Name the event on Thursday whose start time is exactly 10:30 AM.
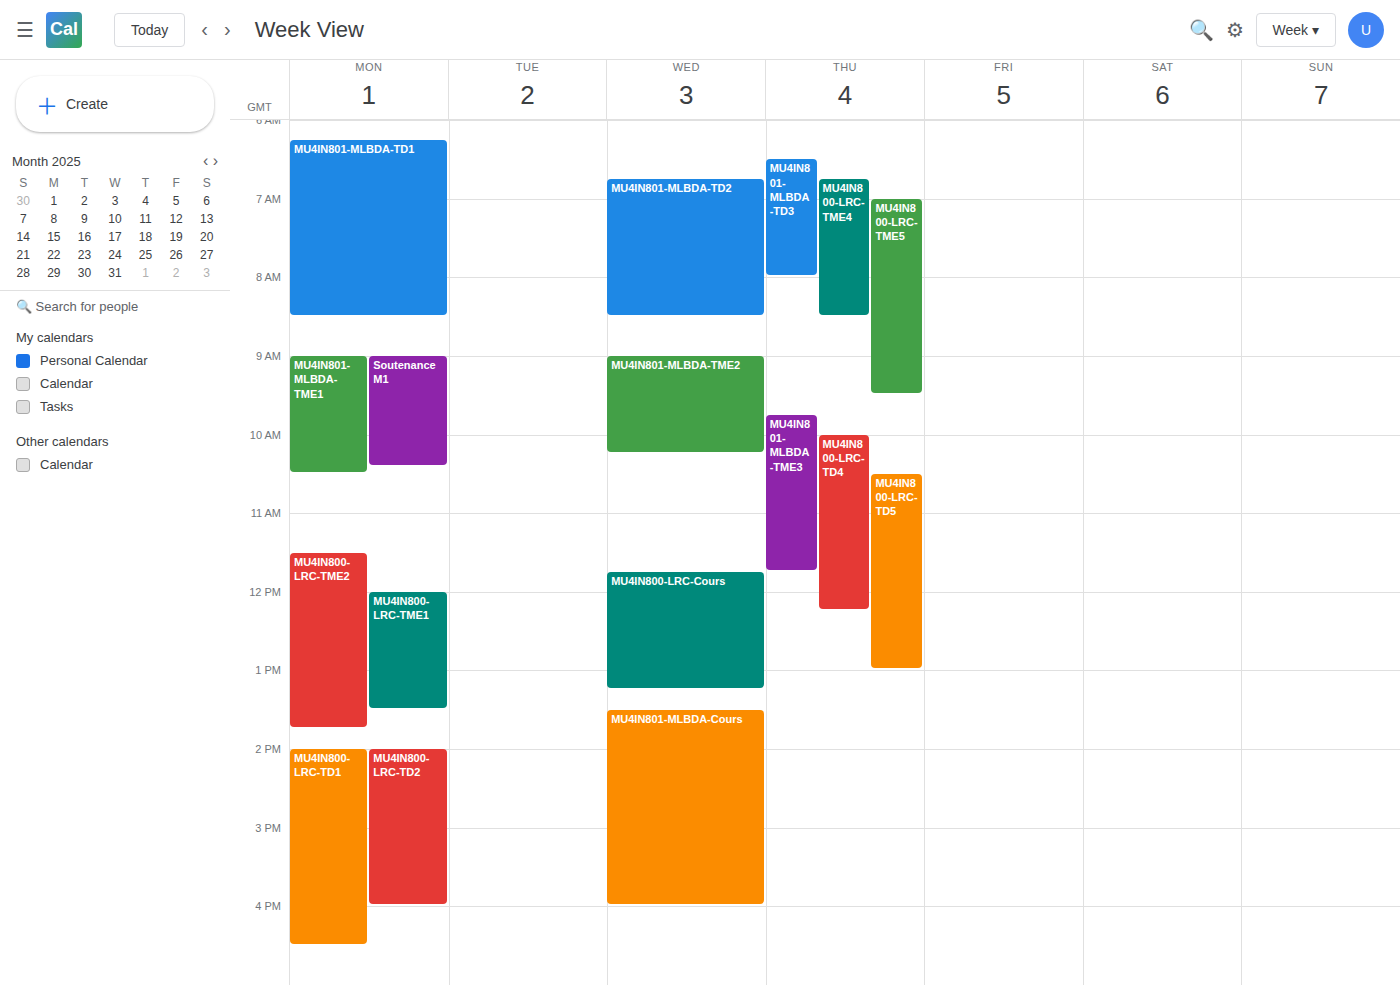
"MU4IN800-LRC-TD5"